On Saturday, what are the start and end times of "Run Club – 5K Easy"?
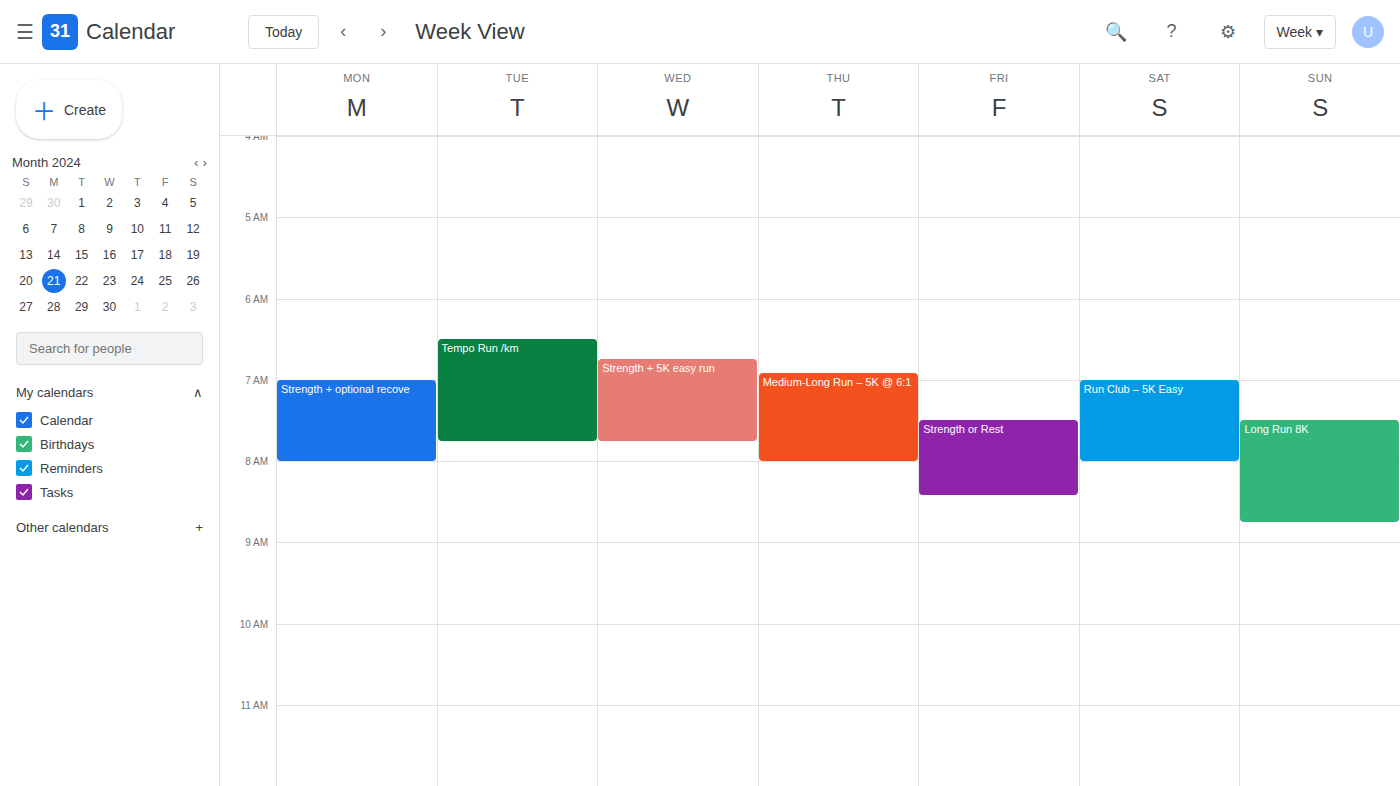
7:00 AM to 8:00 AM